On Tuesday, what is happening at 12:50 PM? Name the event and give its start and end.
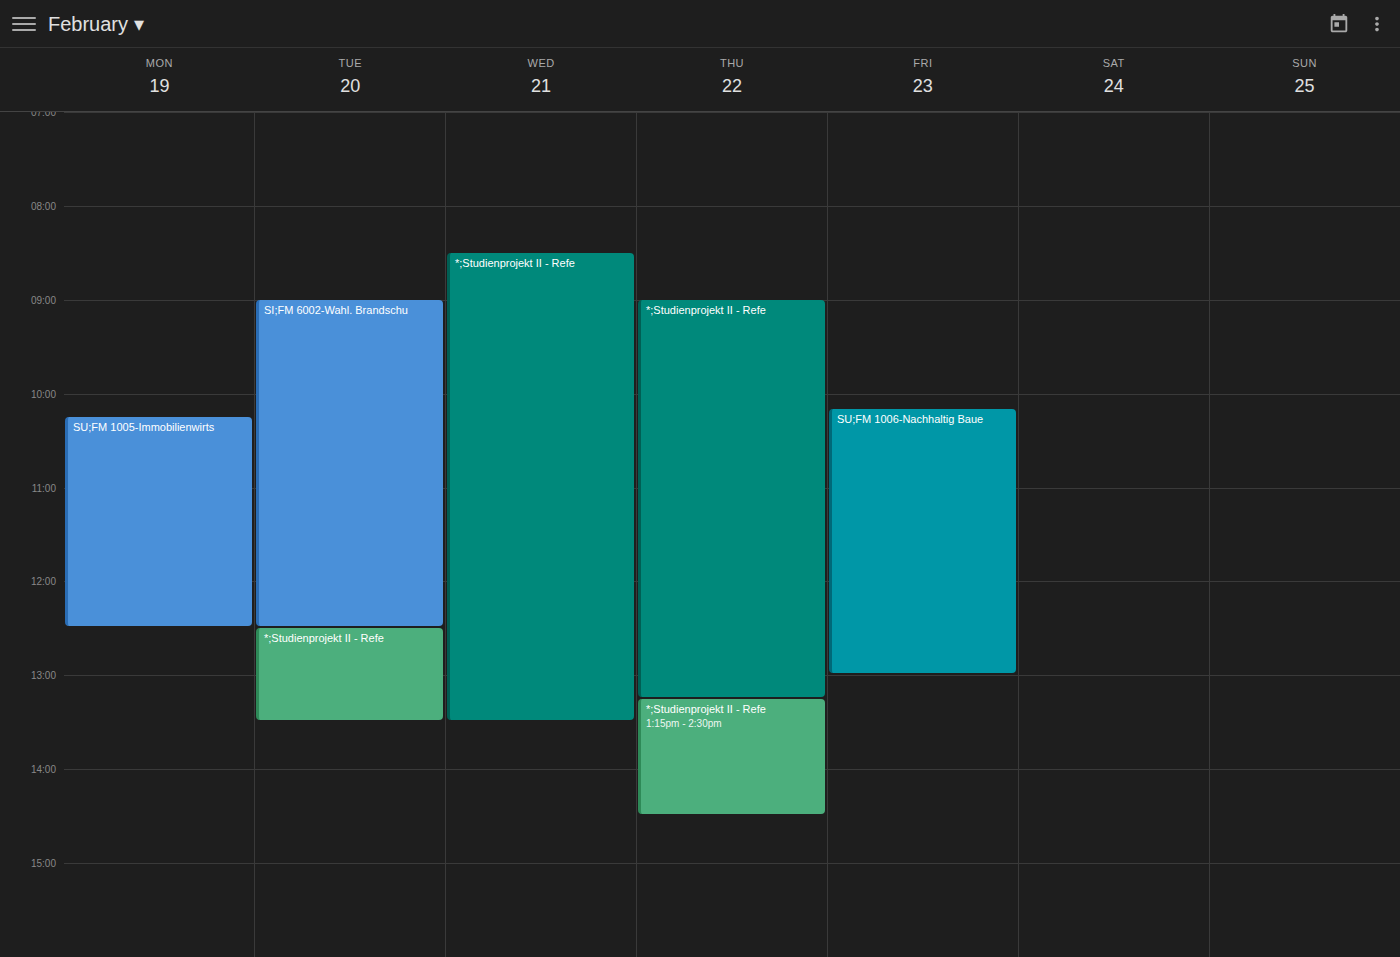
"*;Studienprojekt II - Refe", 12:30 PM to 1:30 PM